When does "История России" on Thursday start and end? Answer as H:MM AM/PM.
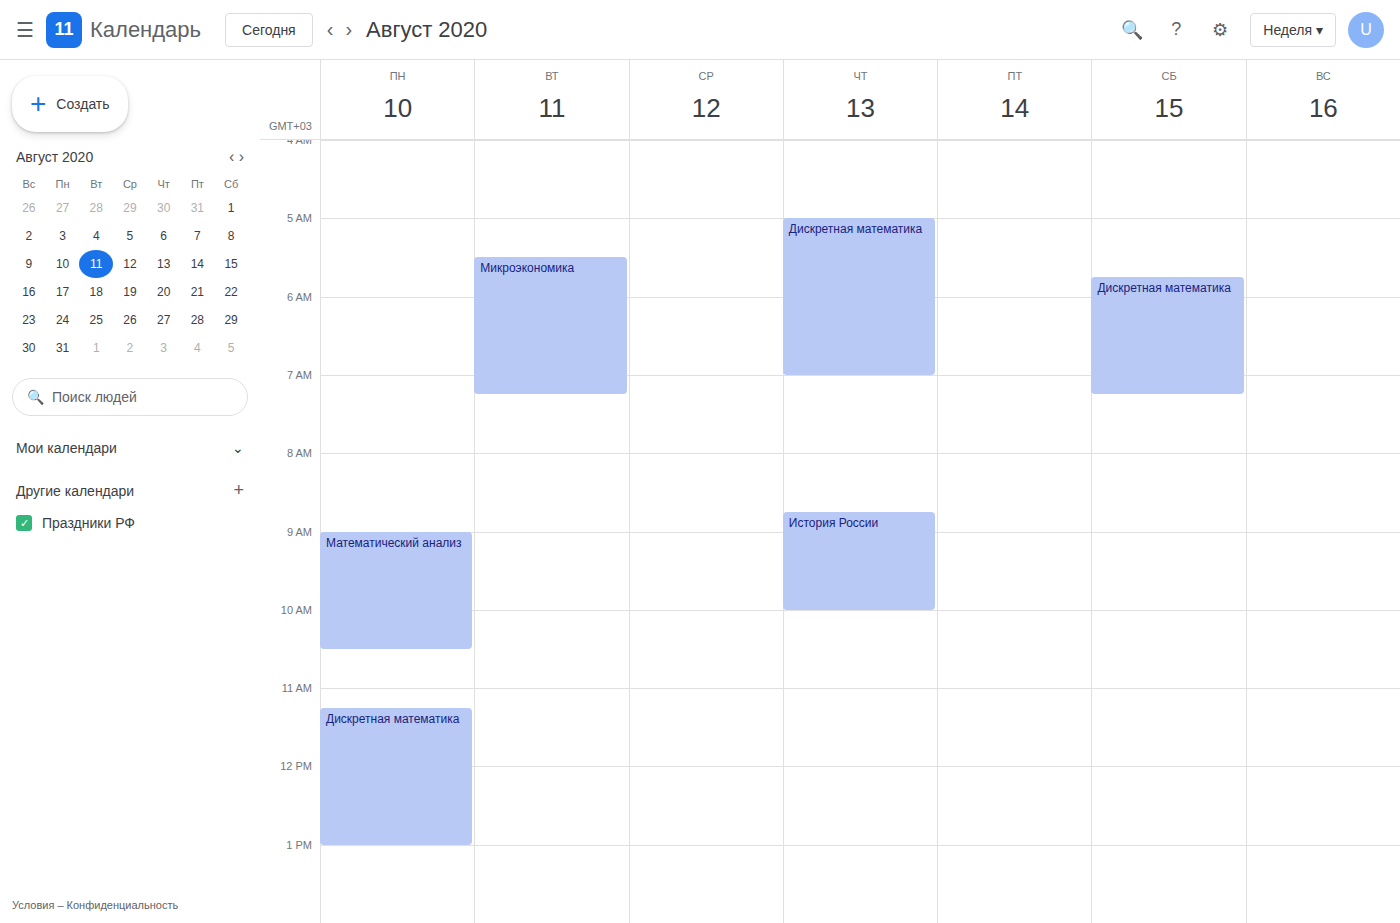
8:45 AM to 10:00 AM